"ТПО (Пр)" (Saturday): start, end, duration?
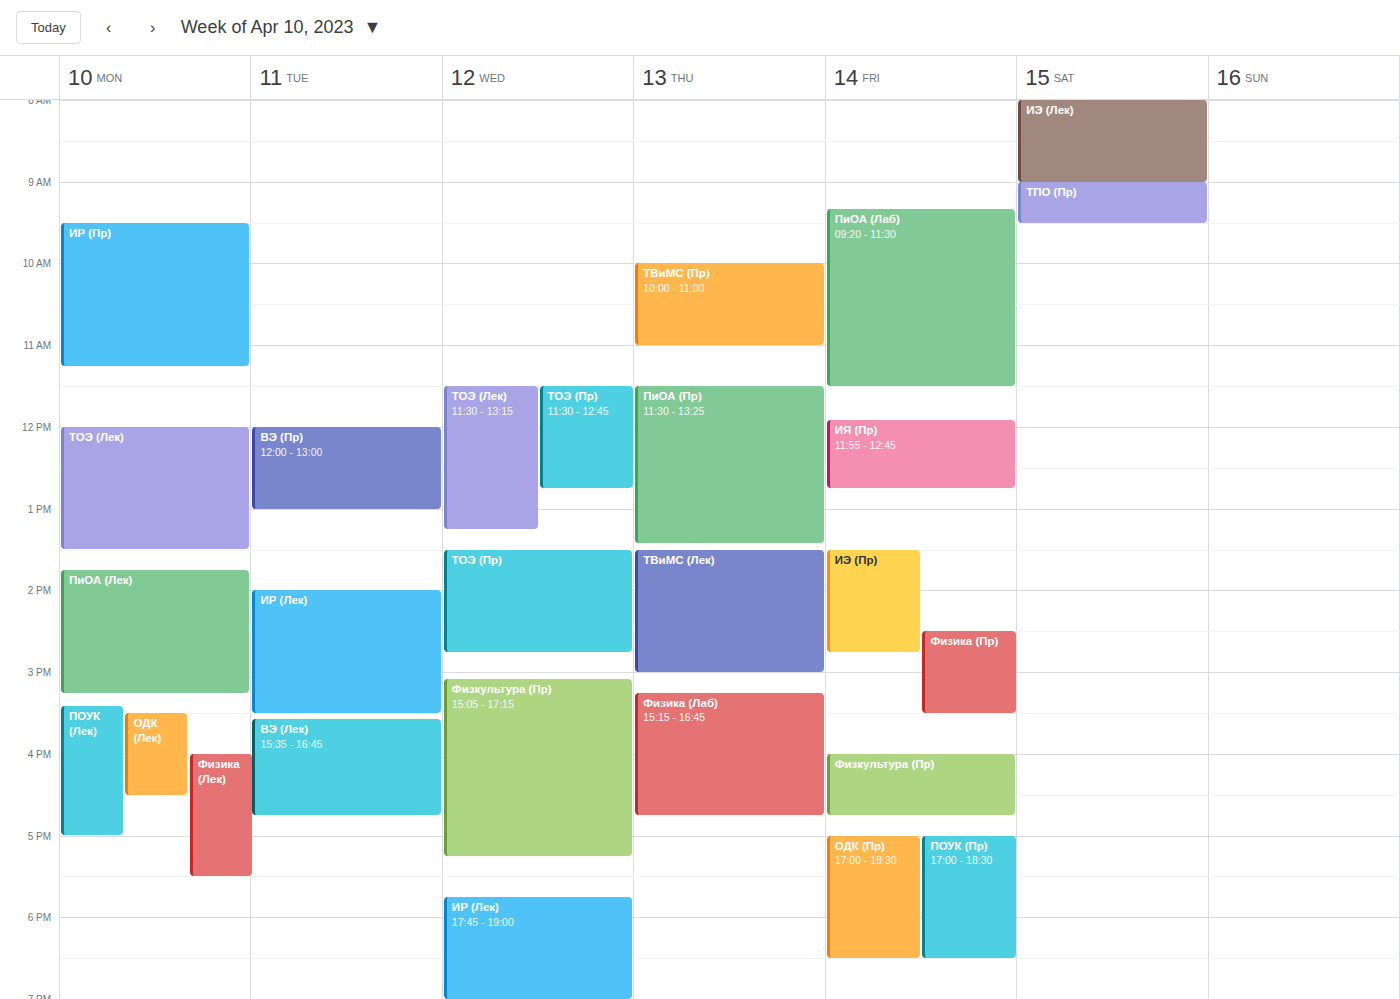
9:00 AM to 9:30 AM, 30 minutes